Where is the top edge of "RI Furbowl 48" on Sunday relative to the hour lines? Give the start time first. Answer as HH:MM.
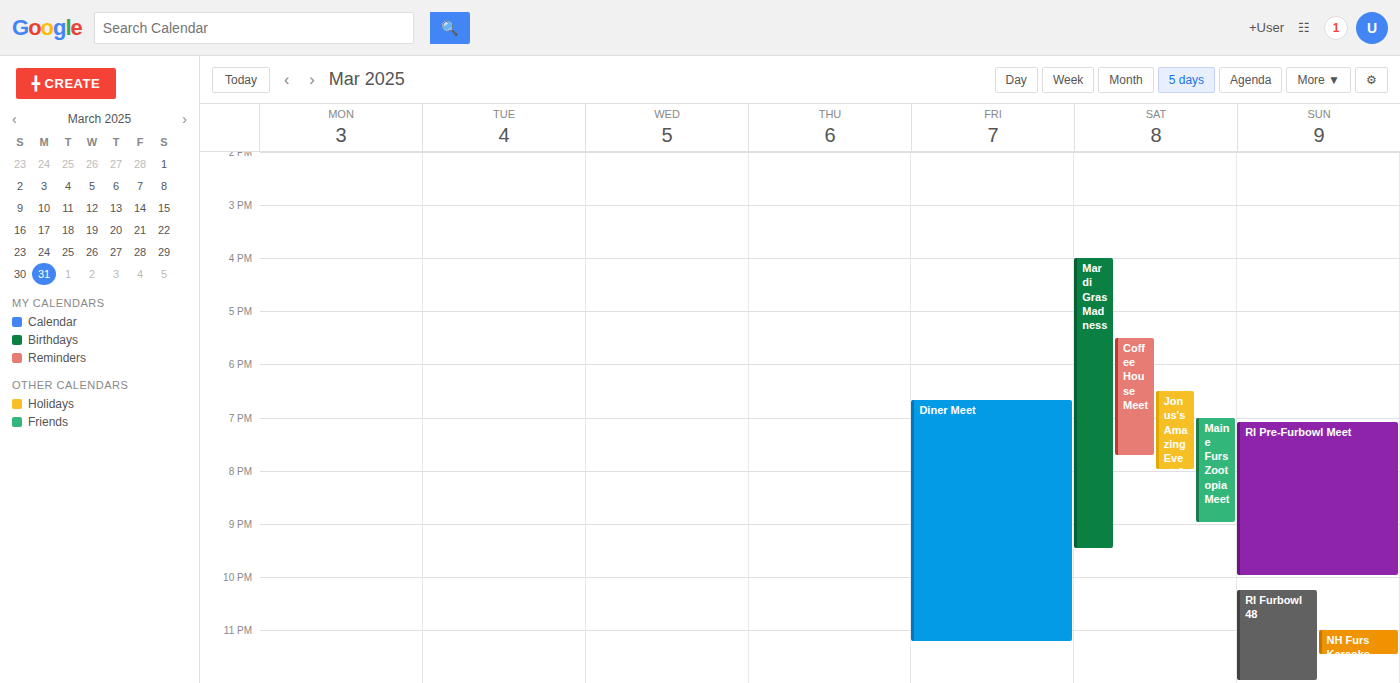
22:15 -- neither: a quarter of the way from the 22:00 line to the 23:00 line.